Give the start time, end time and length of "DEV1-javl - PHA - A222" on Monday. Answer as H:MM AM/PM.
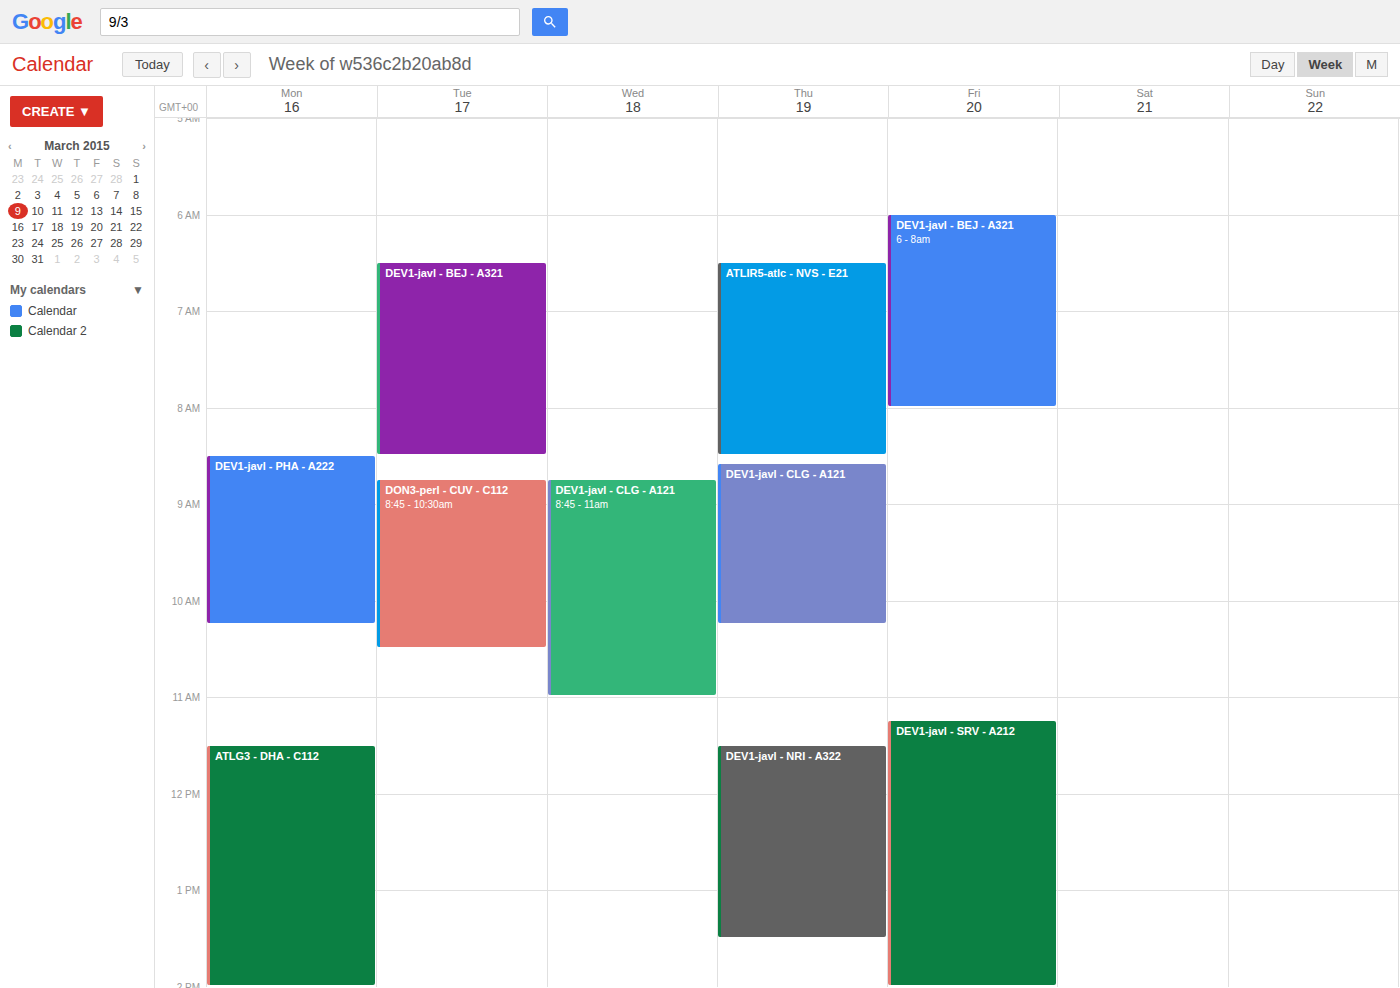
8:30 AM to 10:15 AM, 1 hour 45 minutes